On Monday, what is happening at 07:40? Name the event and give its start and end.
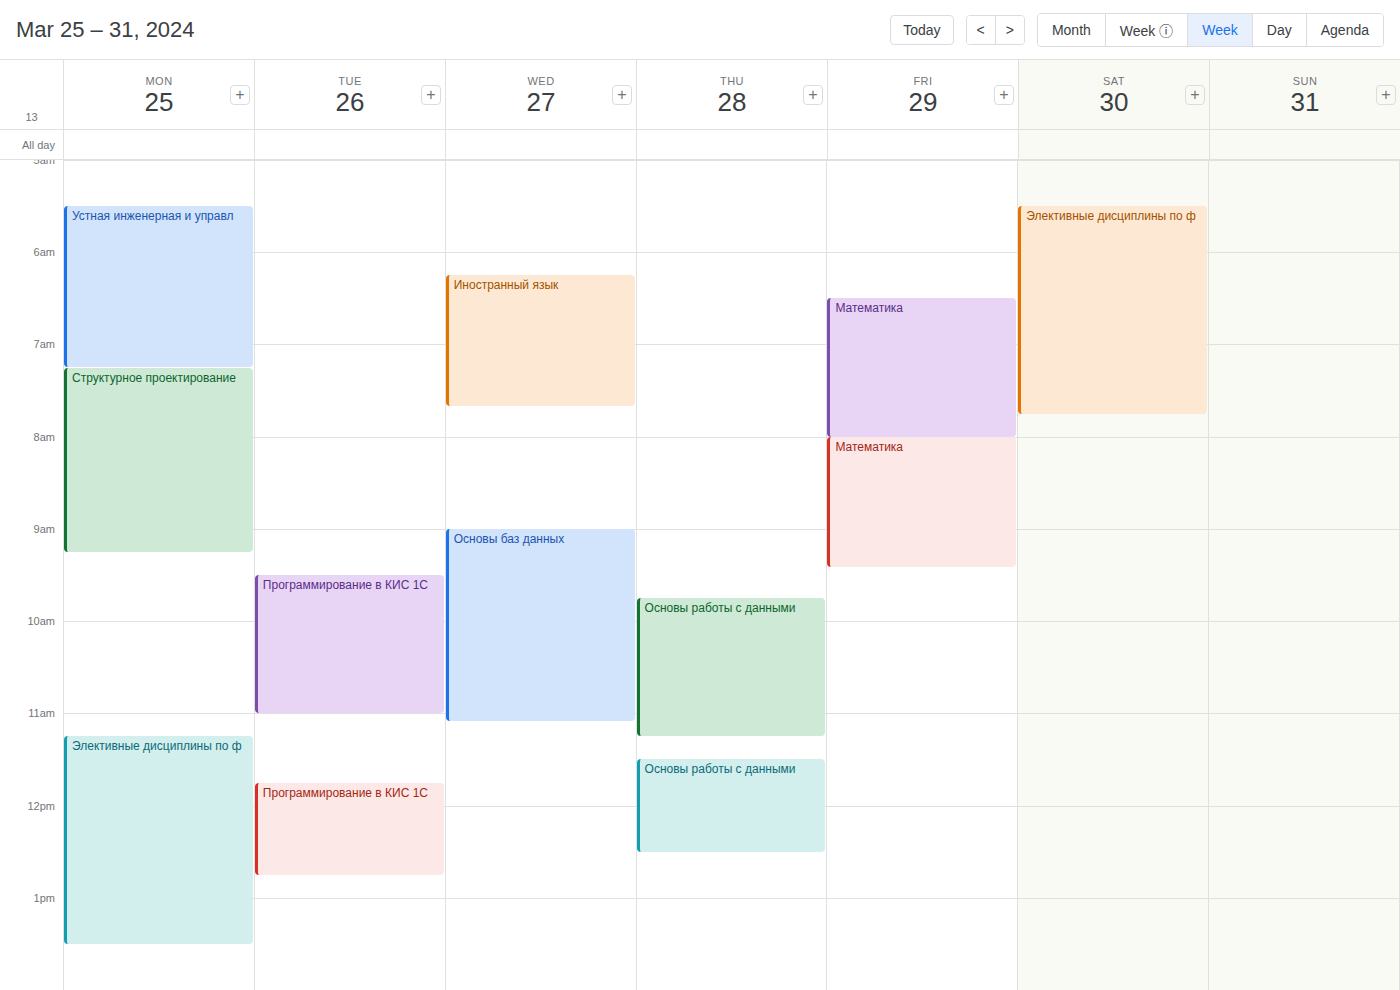
"Структурное проектирование", 07:15 to 09:15